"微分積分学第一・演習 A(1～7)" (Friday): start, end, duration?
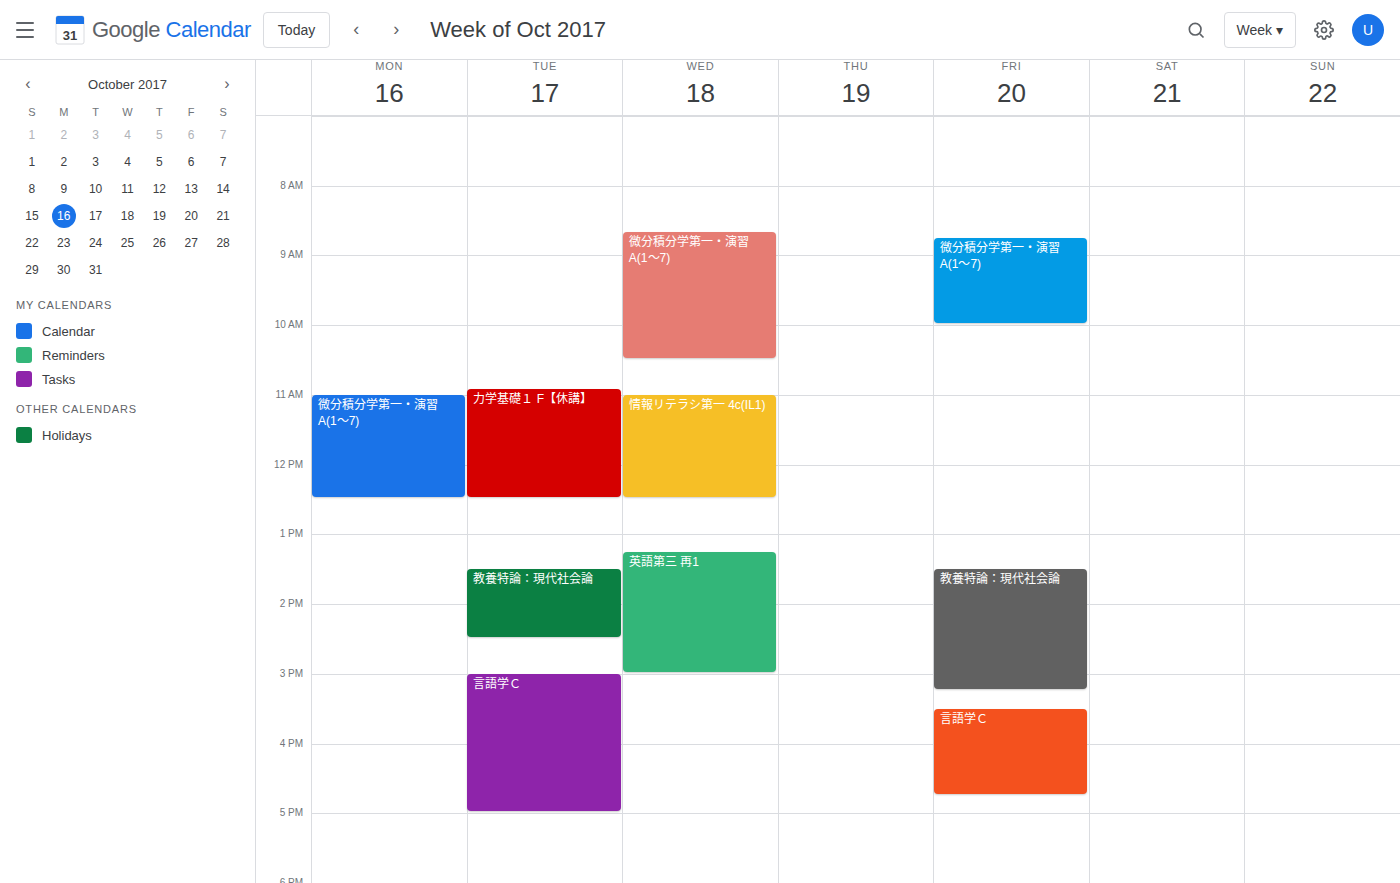
8:45 AM to 10:00 AM, 1 hour 15 minutes